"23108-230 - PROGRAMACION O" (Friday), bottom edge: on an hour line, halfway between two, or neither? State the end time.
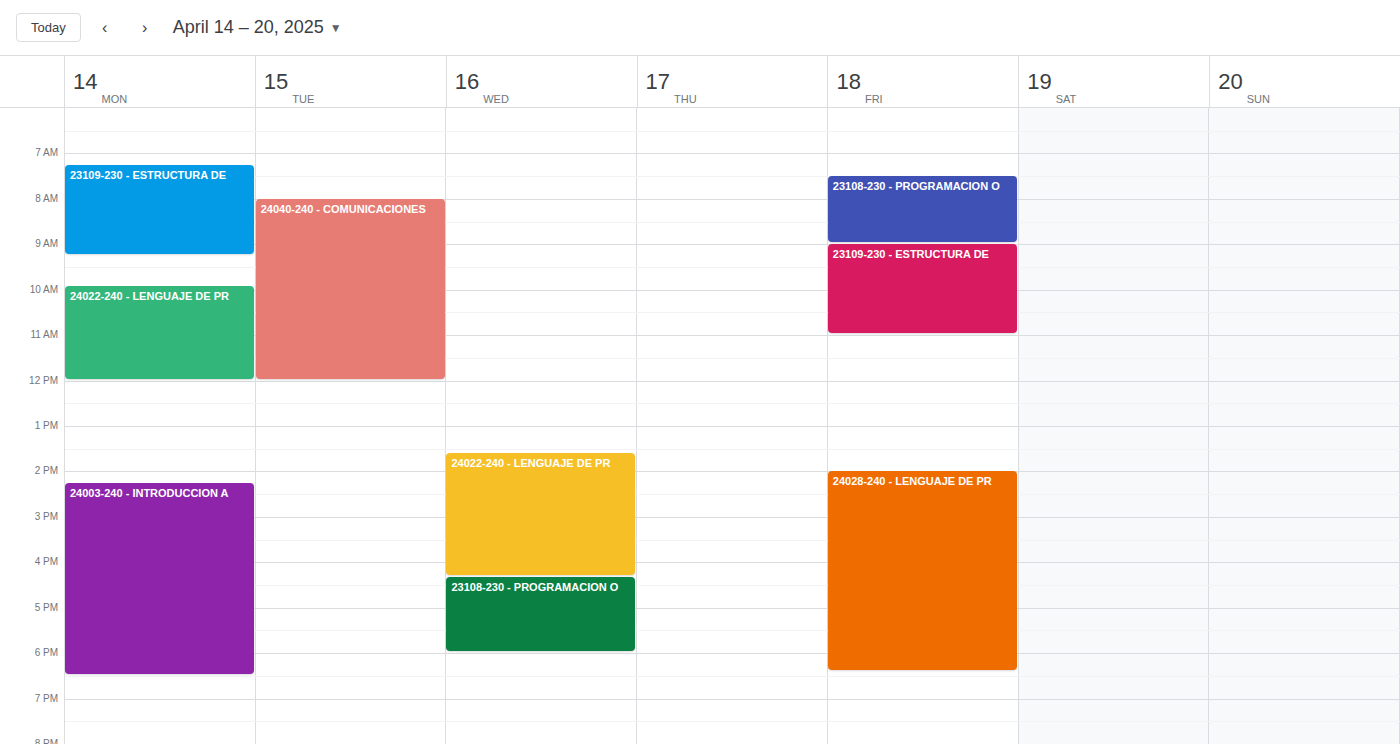
9:00 AM -- exactly on the 9 AM line.